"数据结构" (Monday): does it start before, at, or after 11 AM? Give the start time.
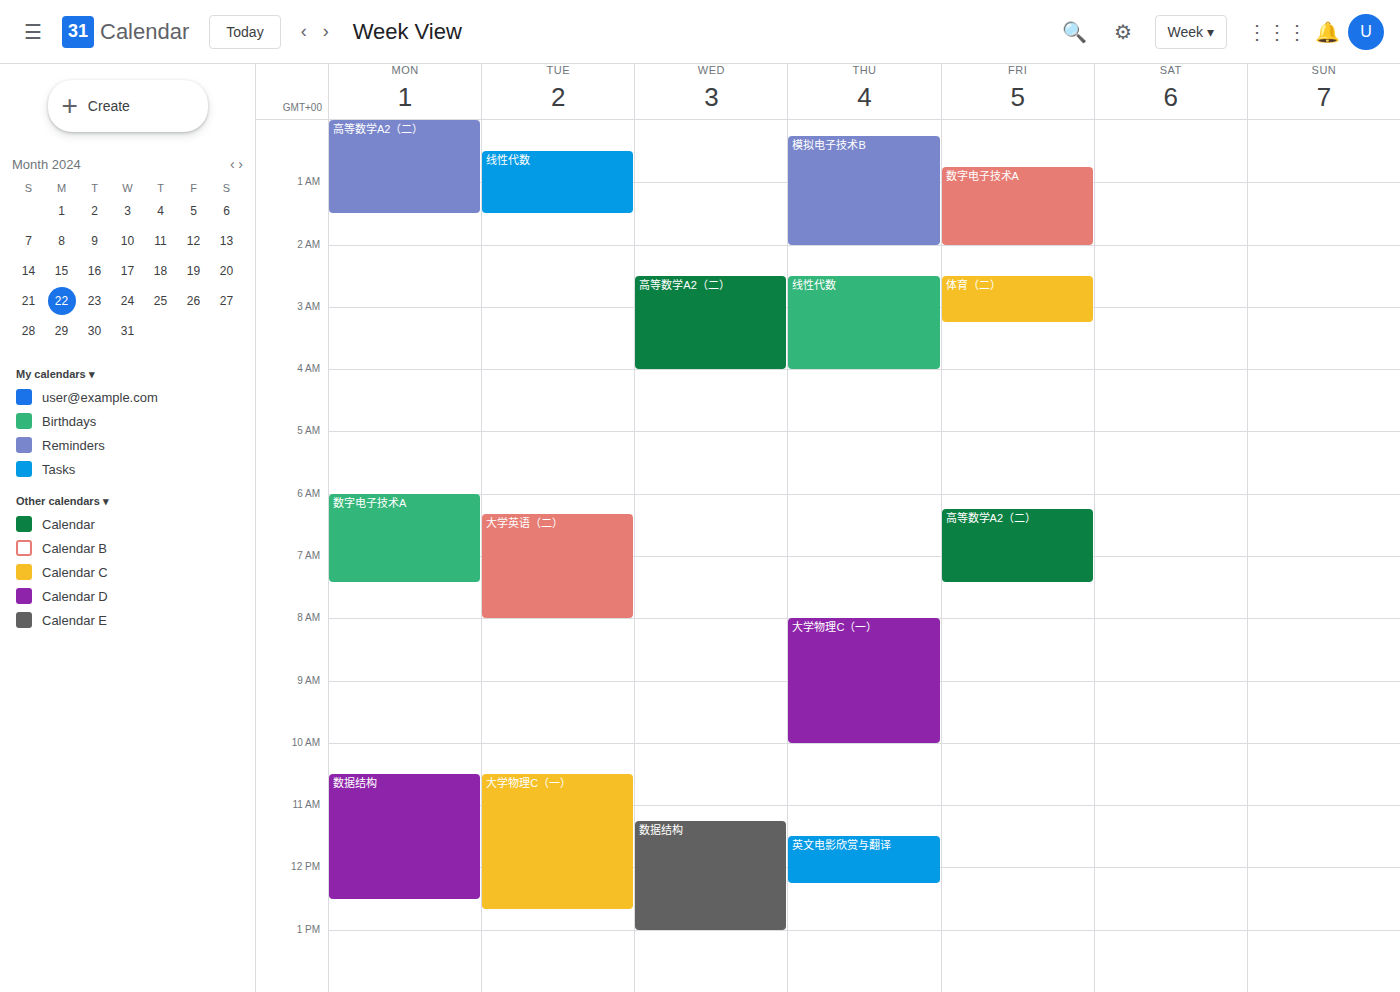
10:30 AM -- before 11 AM, 30 minutes above the 11 AM line.